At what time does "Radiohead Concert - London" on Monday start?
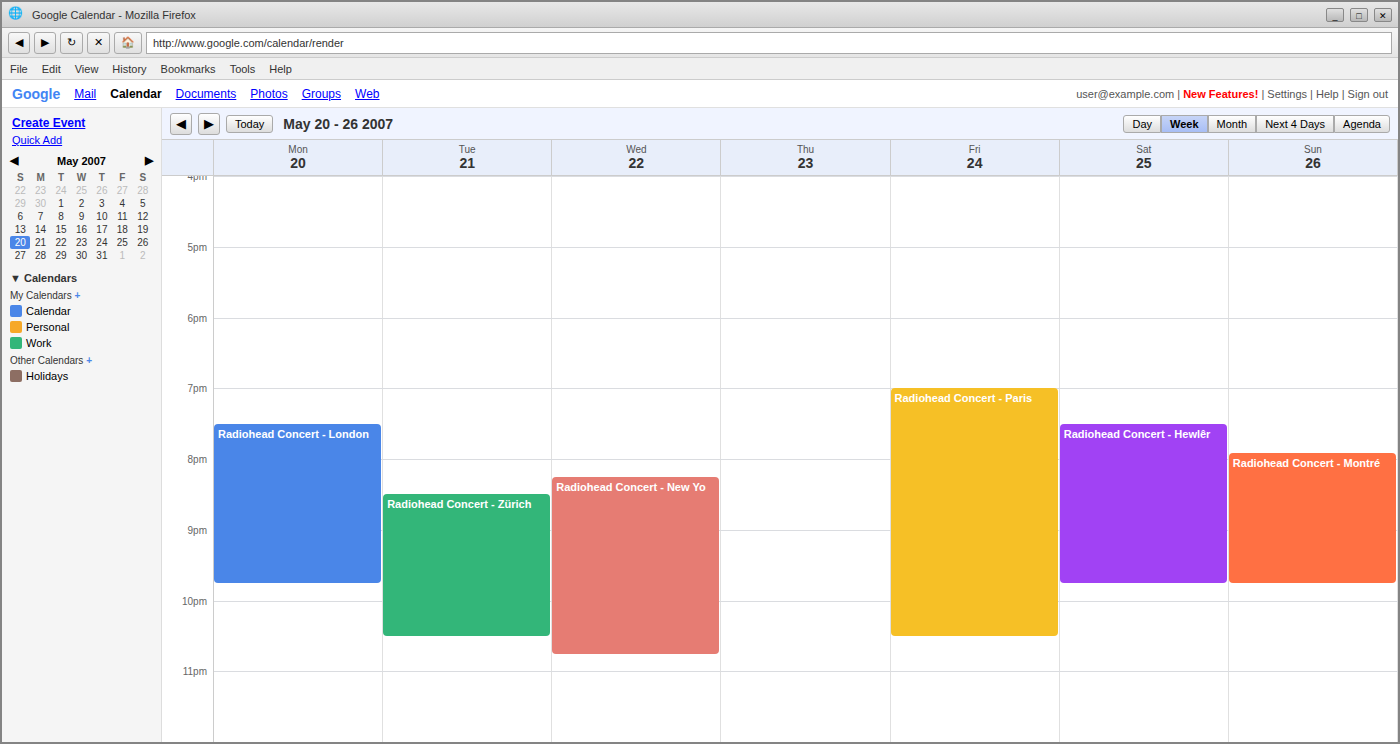
7:30 PM